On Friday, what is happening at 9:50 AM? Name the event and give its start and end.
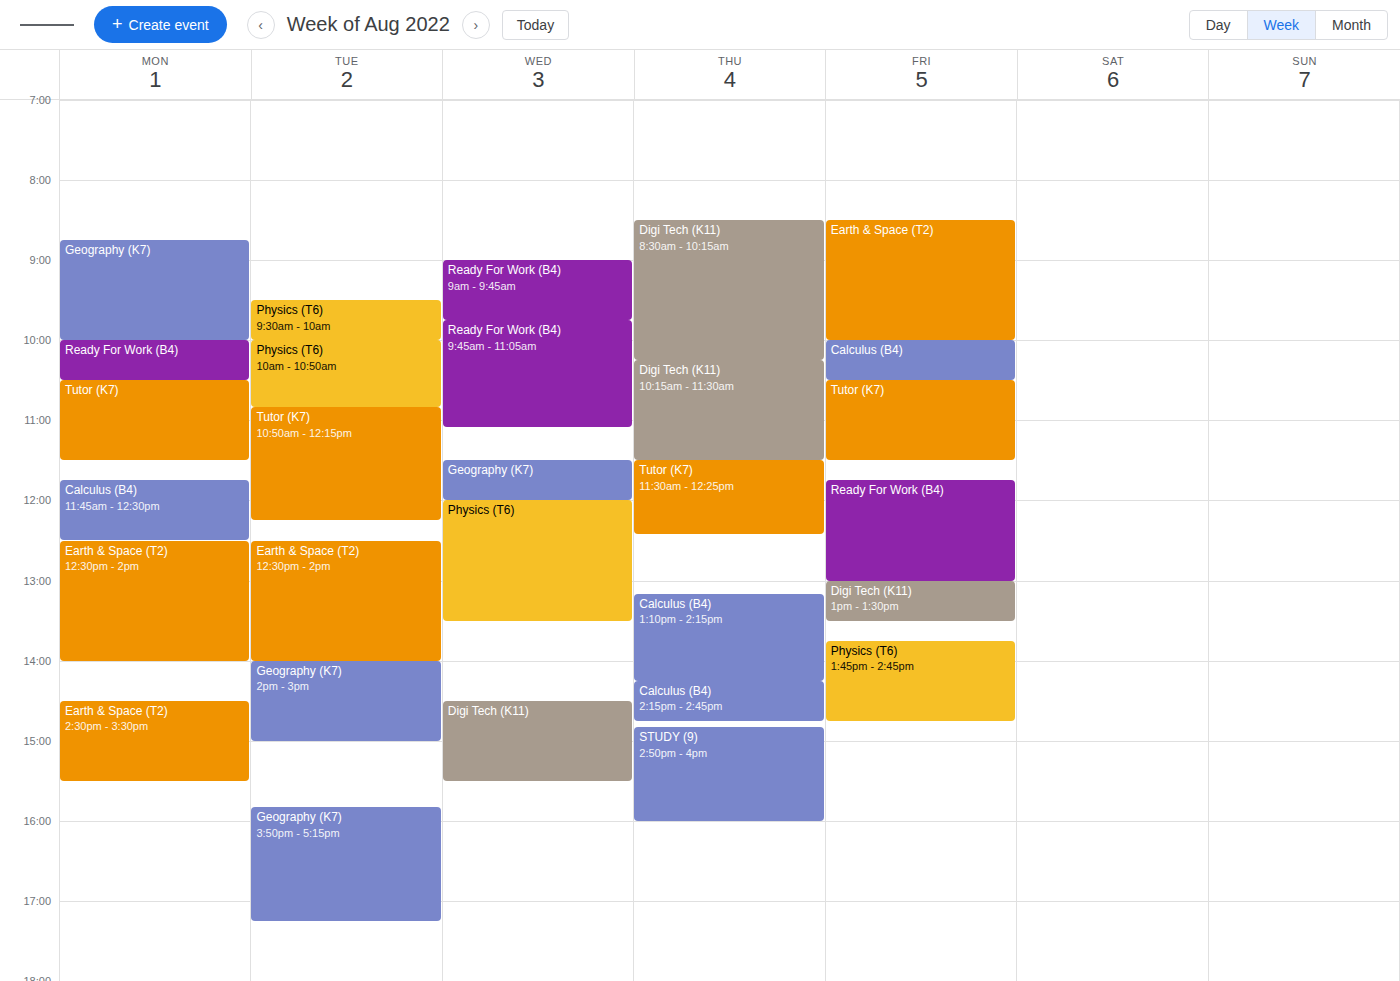
"Earth & Space (T2)", 8:30 AM to 10:00 AM